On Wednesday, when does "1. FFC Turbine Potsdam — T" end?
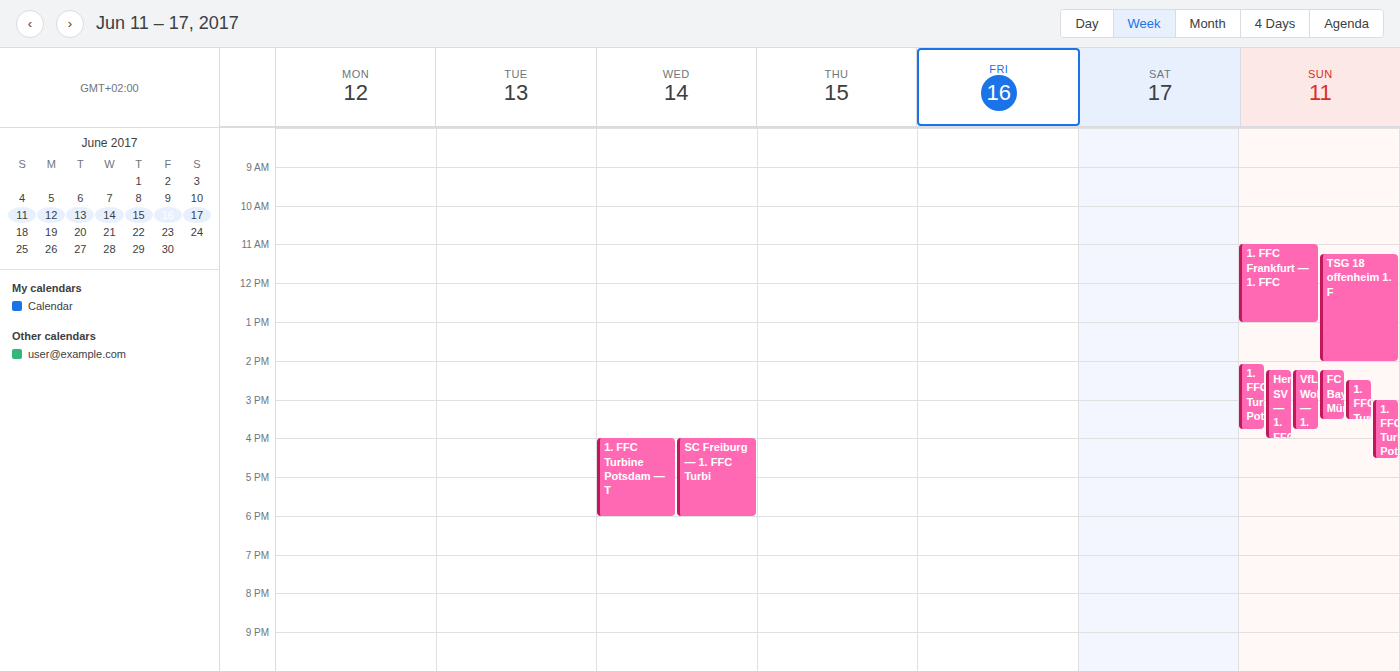
6:00 PM